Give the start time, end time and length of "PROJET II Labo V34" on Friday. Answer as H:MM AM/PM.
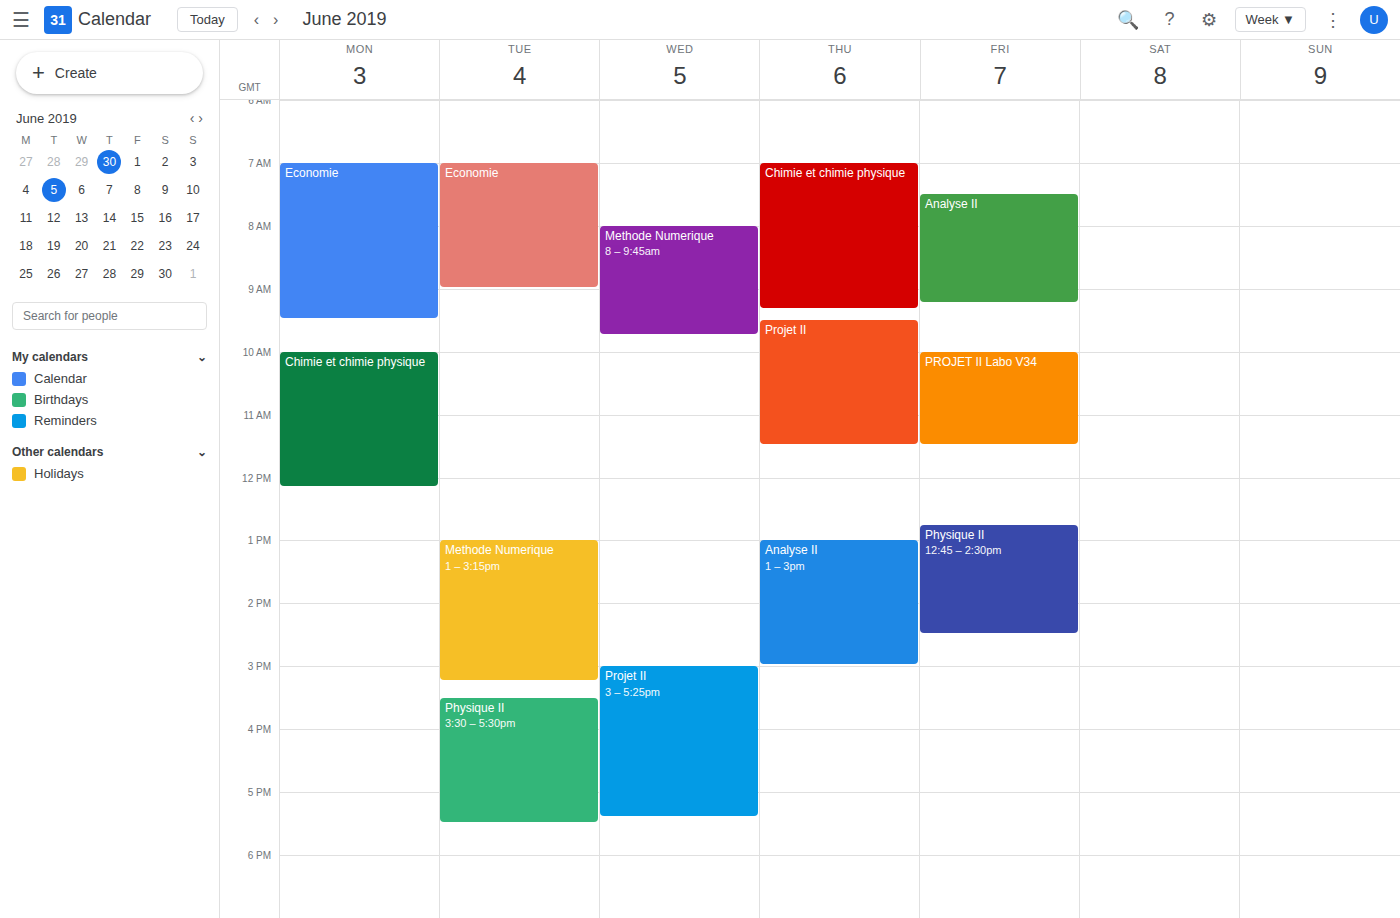
10:00 AM to 11:30 AM, 1 hour 30 minutes